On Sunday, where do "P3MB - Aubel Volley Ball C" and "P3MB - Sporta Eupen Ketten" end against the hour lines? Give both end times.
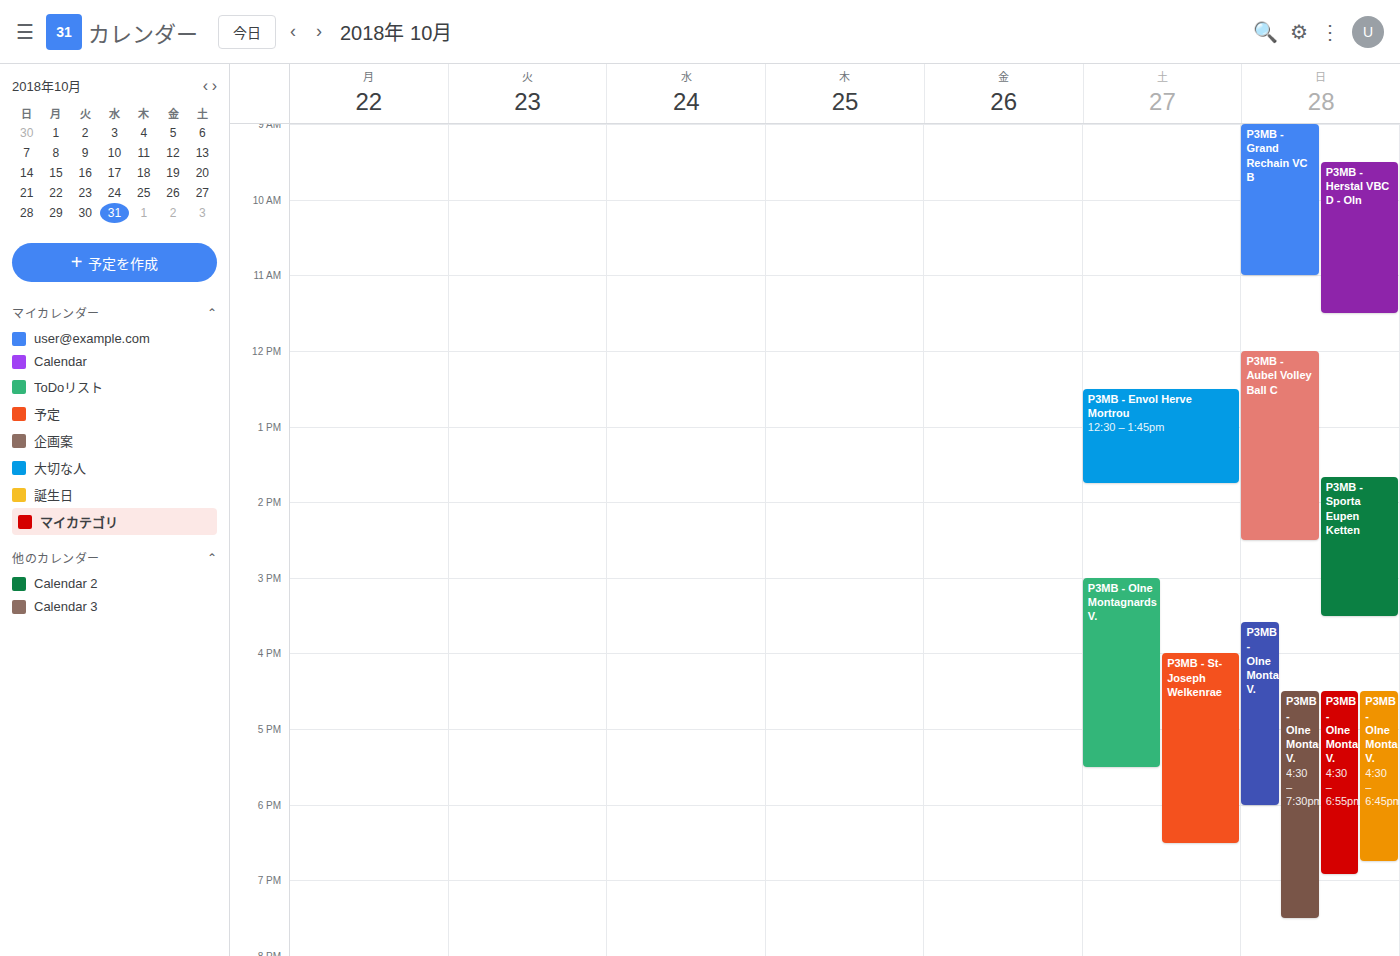
"P3MB - Aubel Volley Ball C": 14:30, halfway between the 14:00 and 15:00 lines. "P3MB - Sporta Eupen Ketten": 15:30, halfway between the 15:00 and 16:00 lines.